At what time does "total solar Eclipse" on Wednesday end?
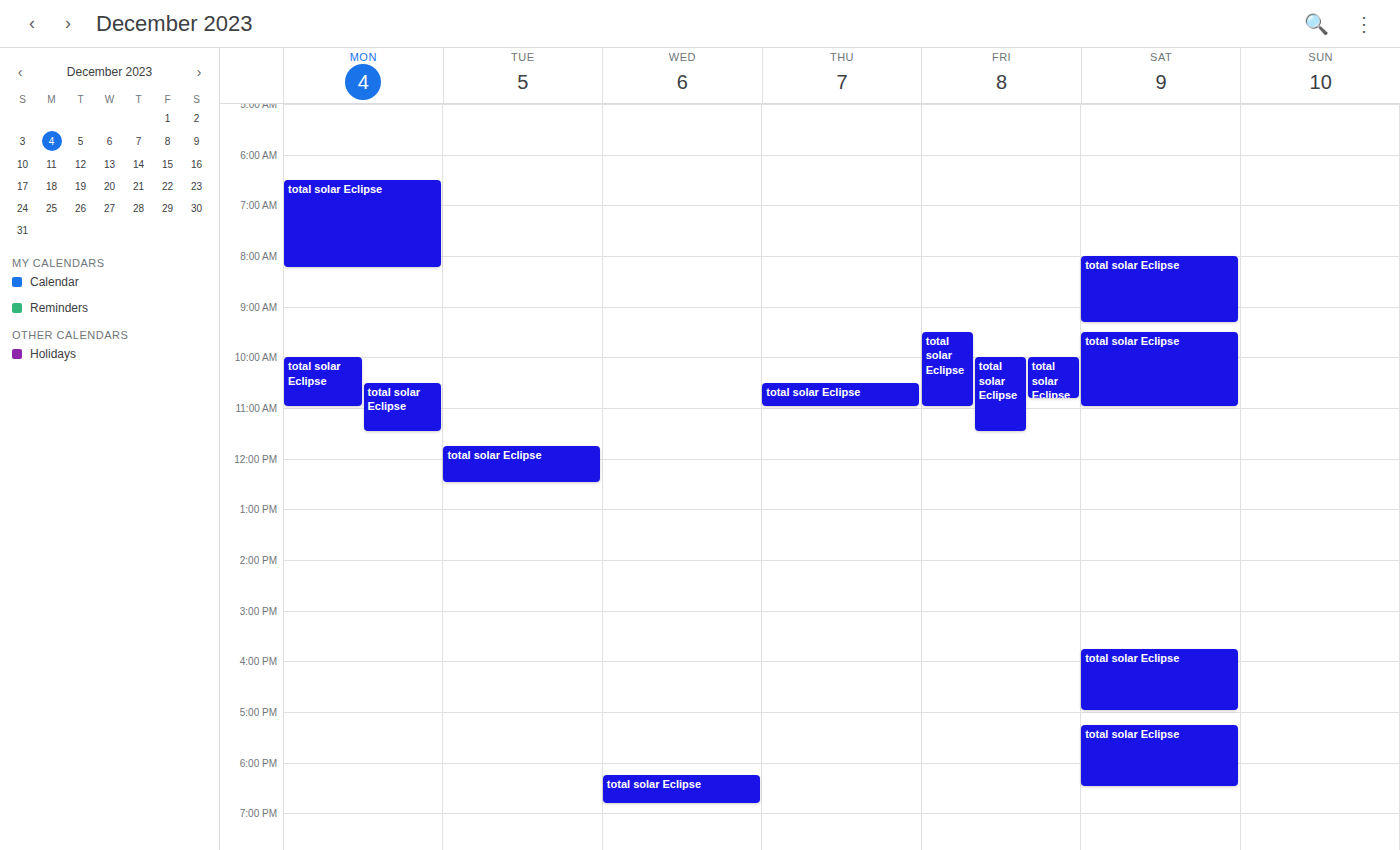
6:50 PM